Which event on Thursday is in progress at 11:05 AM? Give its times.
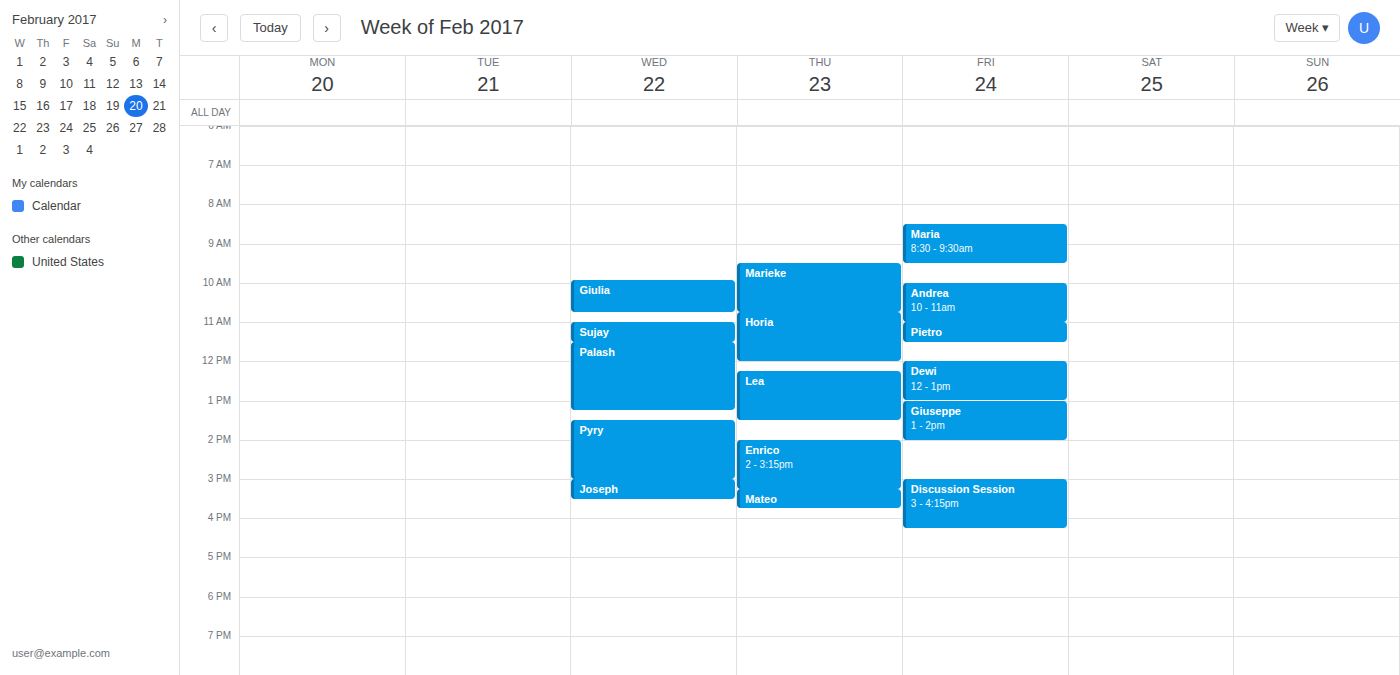
"Horia", 10:45 AM to 12:00 PM